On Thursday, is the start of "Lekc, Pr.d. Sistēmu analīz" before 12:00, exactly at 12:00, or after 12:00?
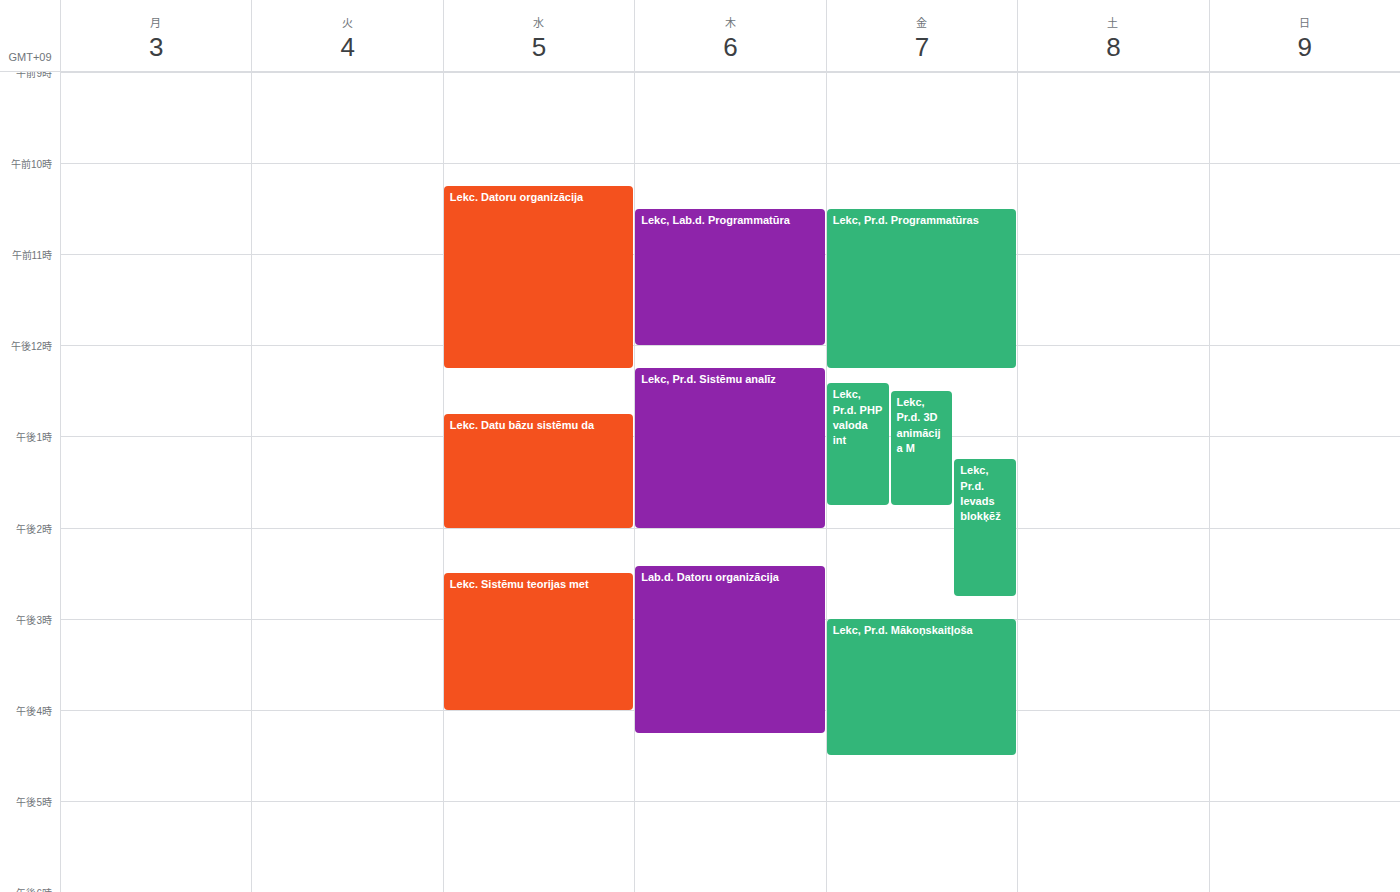
12:15 -- after 12:00, 15 minutes below the 12:00 line.